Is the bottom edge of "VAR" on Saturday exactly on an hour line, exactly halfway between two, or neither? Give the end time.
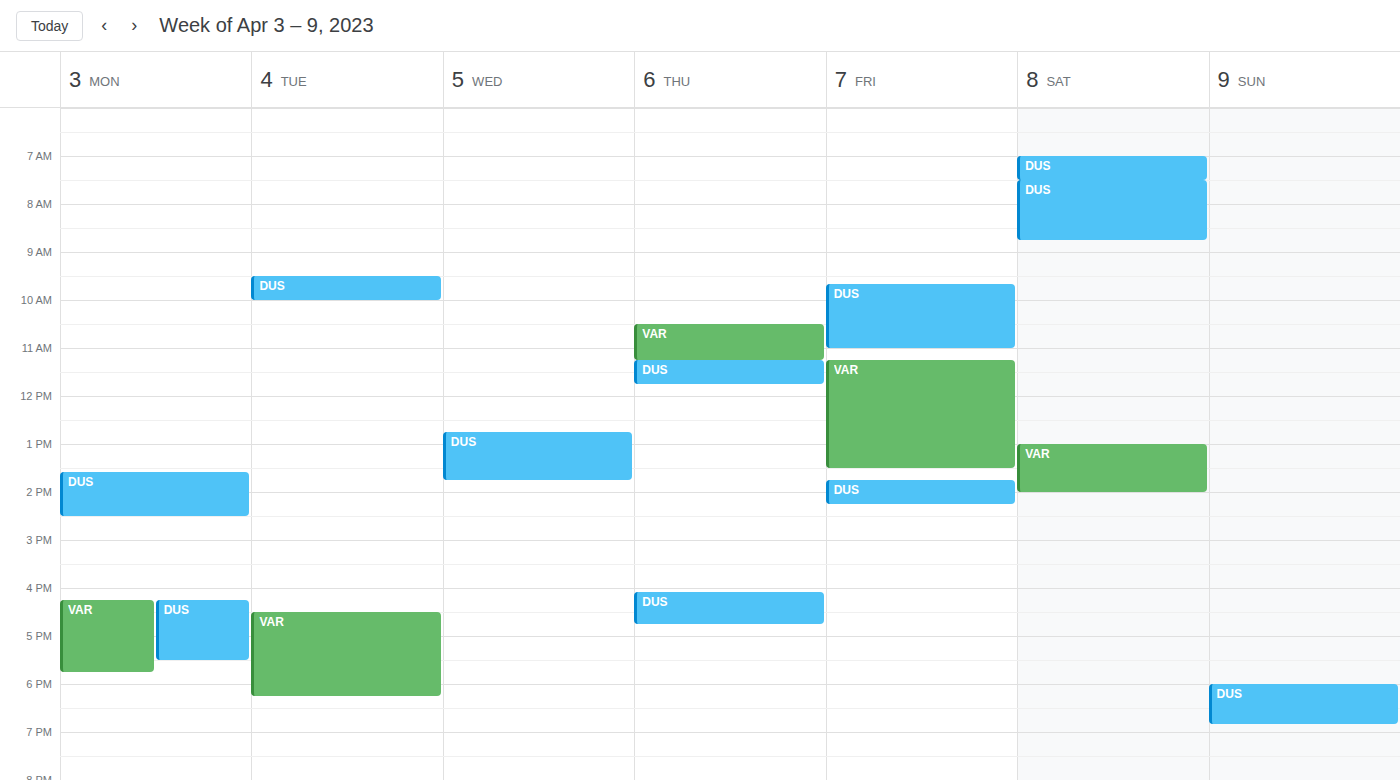
2:00 PM -- exactly on the 2 PM line.